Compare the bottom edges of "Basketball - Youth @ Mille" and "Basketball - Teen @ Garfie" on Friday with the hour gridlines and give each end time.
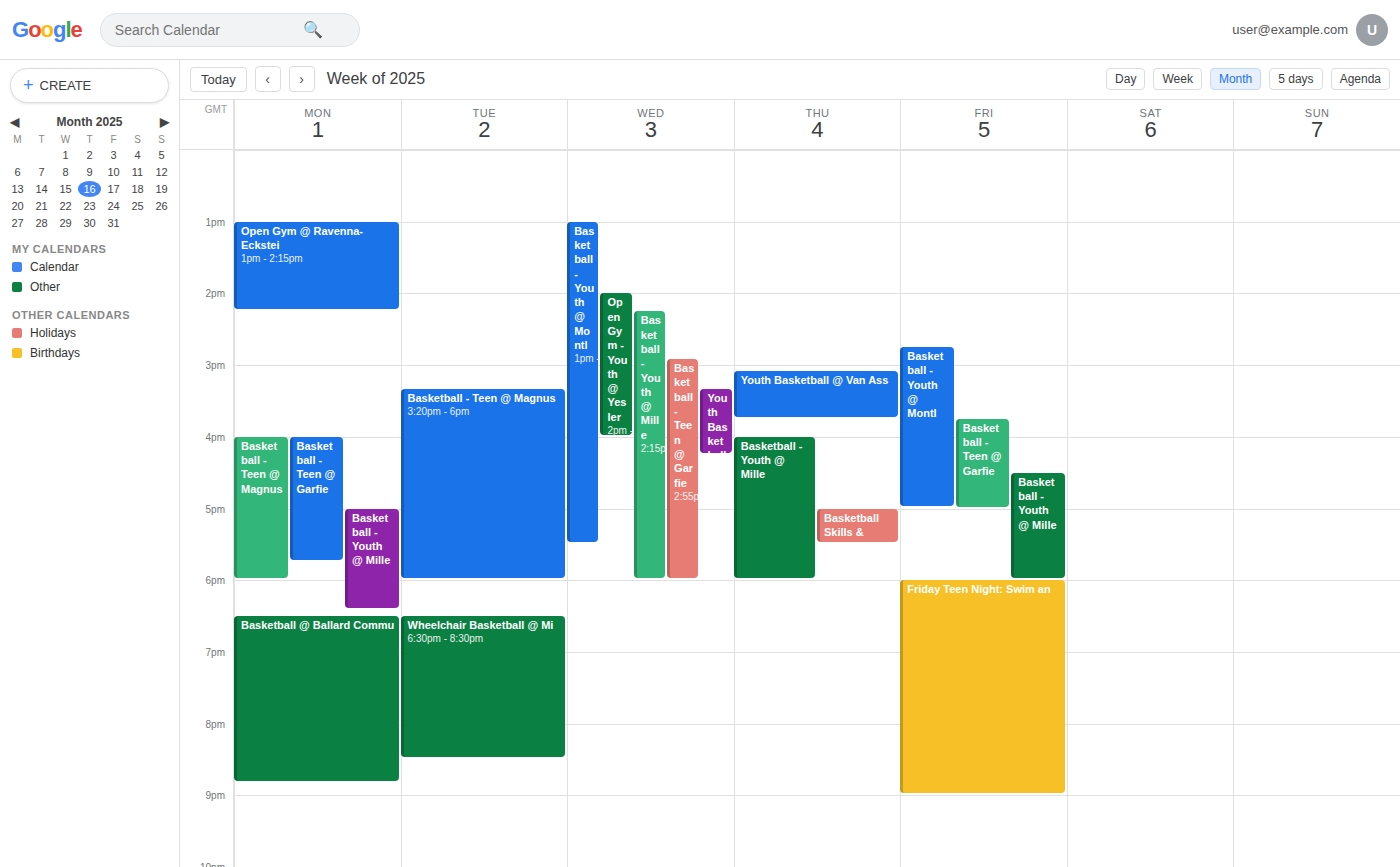
"Basketball - Youth @ Mille": 6:00 PM, exactly on the 6 PM line. "Basketball - Teen @ Garfie": 5:00 PM, exactly on the 5 PM line.